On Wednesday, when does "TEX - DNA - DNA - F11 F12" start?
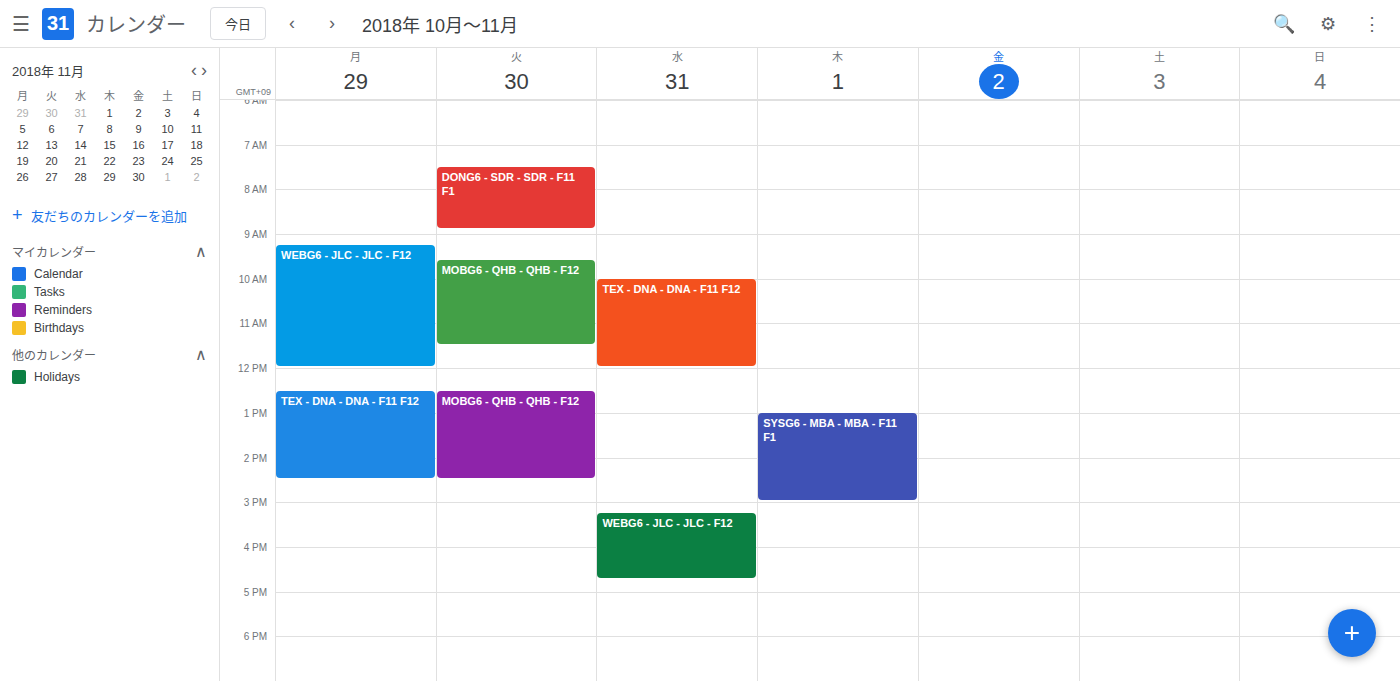
10:00 AM